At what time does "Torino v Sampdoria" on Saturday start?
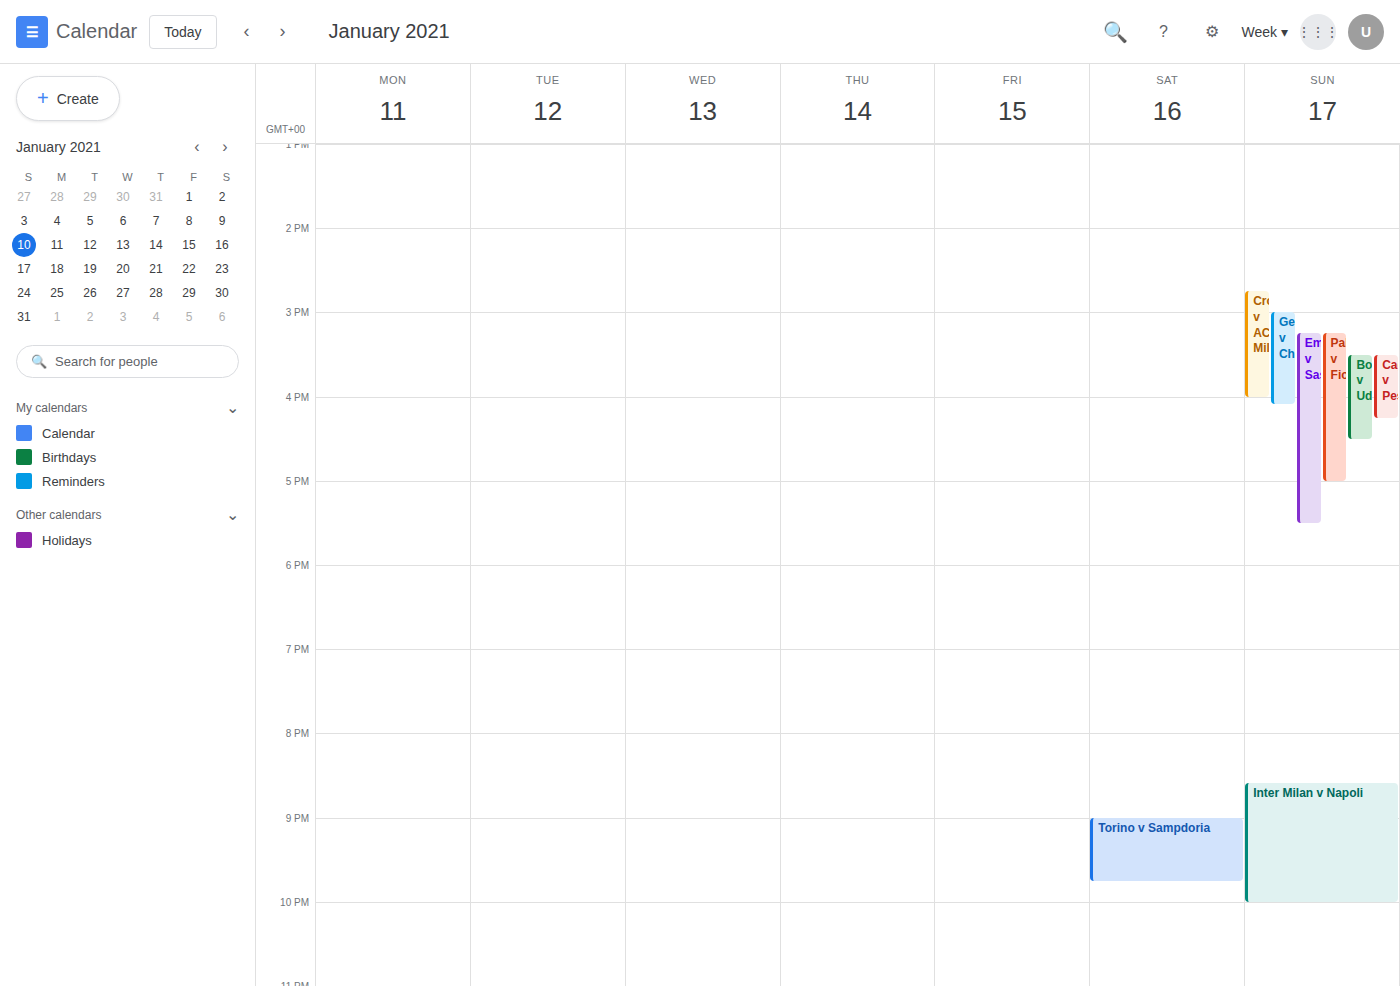
21:00